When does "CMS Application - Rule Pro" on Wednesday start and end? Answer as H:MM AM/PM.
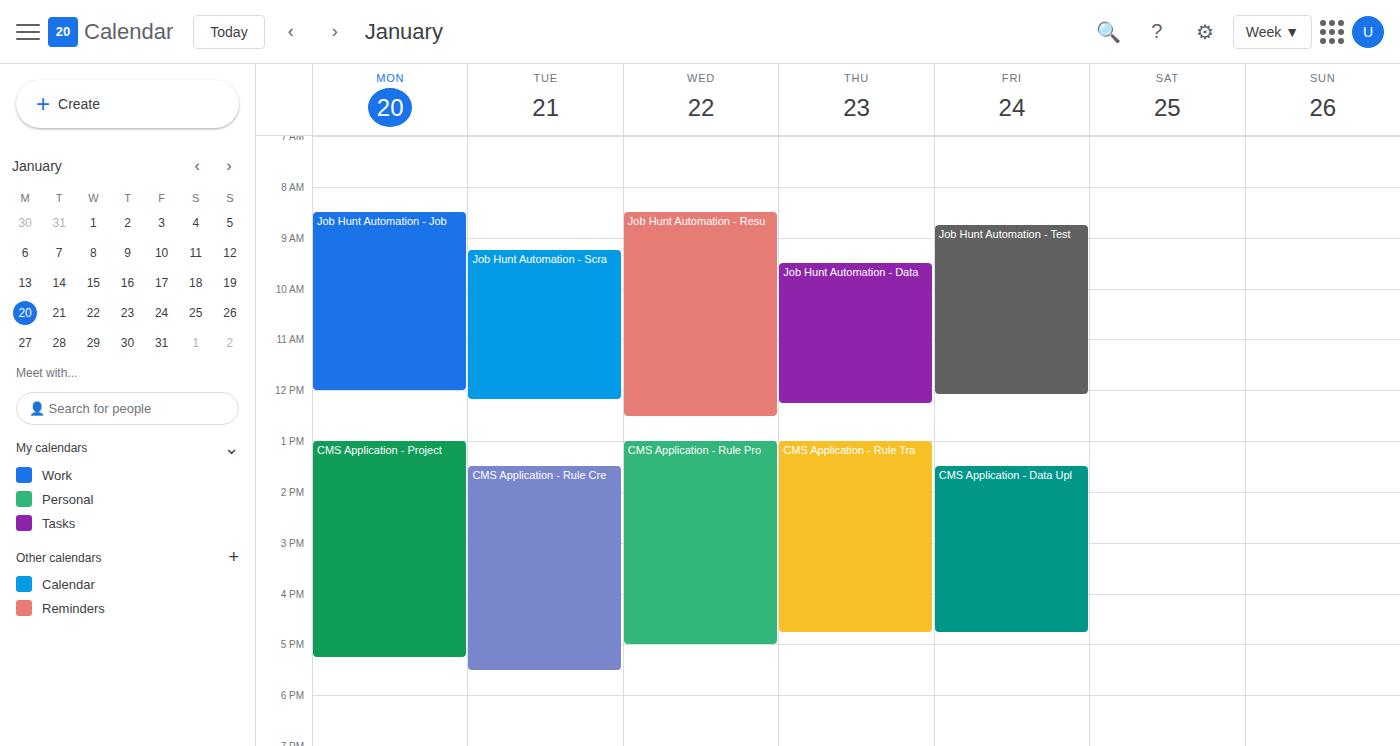
1:00 PM to 5:00 PM